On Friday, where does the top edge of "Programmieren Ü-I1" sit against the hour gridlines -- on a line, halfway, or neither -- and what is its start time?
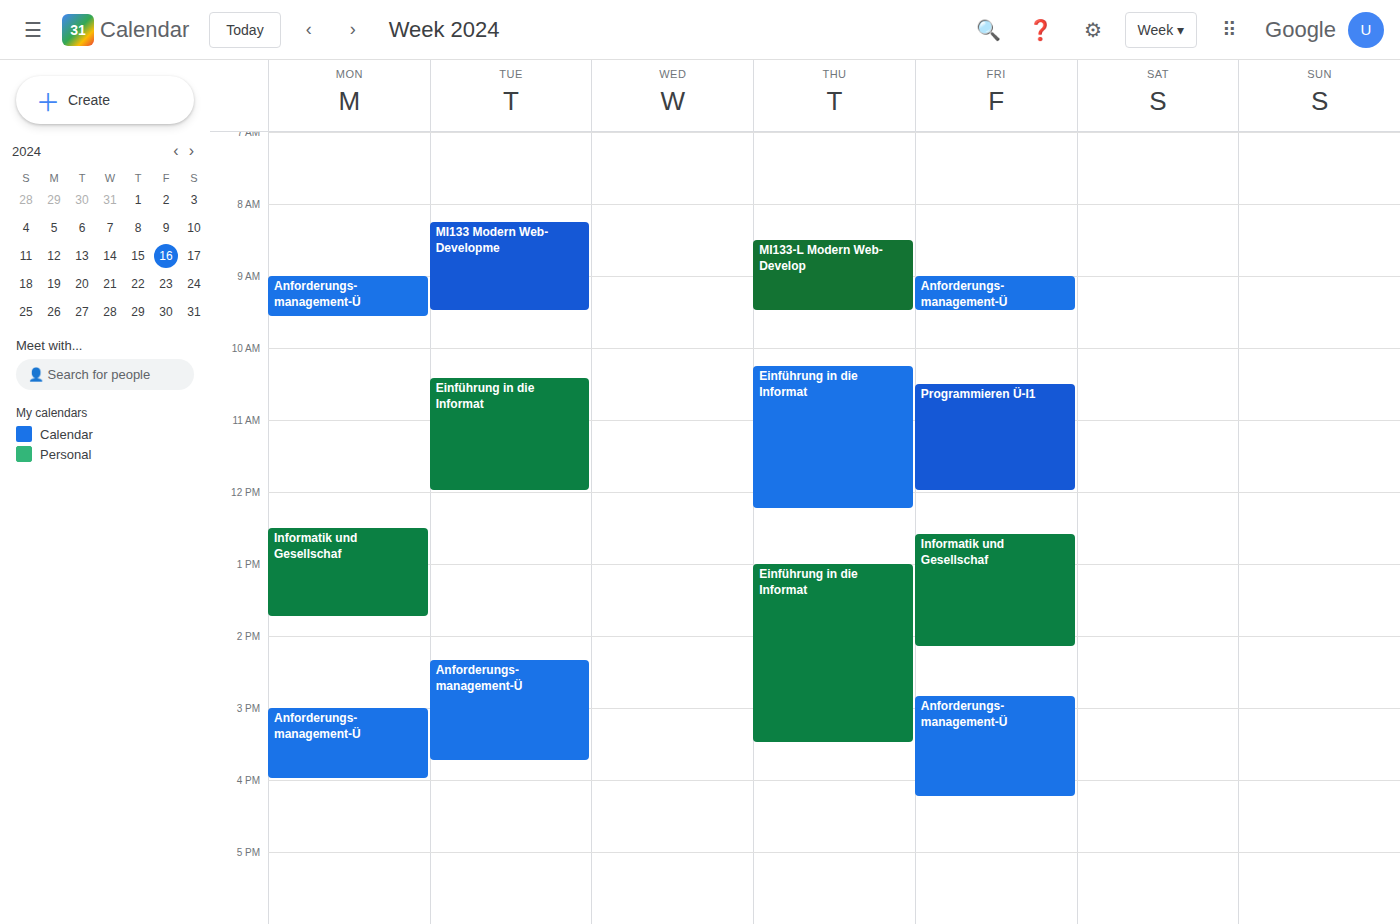
10:30 AM -- halfway between the 10 AM and 11 AM lines.